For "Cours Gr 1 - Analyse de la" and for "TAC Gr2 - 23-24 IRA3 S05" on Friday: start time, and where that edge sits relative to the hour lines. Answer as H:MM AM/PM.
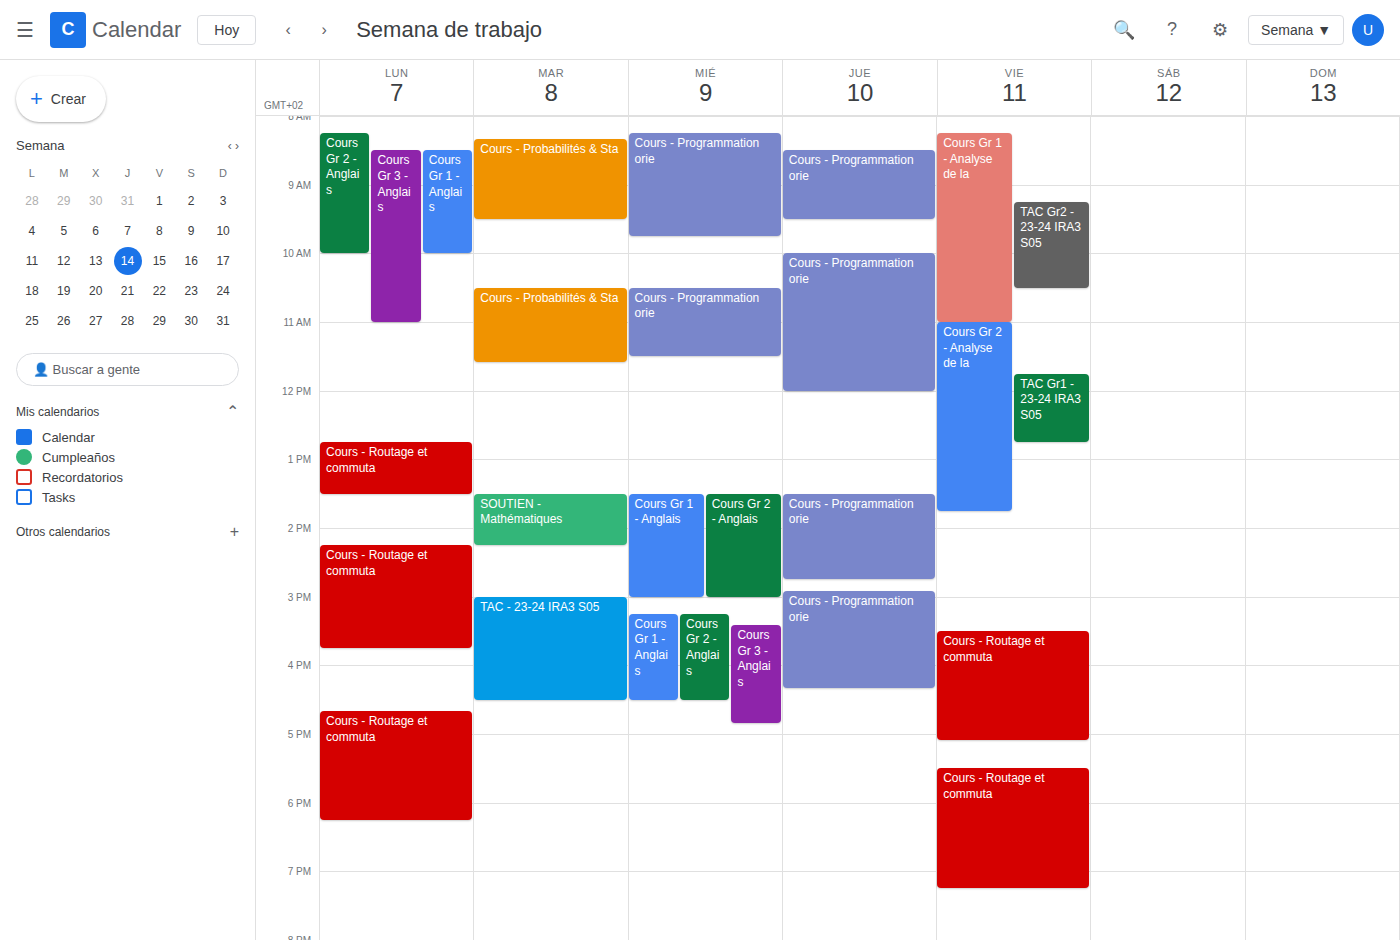
"Cours Gr 1 - Analyse de la": 8:15 AM, neither: a quarter of the way from the 8 AM line to the 9 AM line. "TAC Gr2 - 23-24 IRA3 S05": 9:15 AM, neither: a quarter of the way from the 9 AM line to the 10 AM line.